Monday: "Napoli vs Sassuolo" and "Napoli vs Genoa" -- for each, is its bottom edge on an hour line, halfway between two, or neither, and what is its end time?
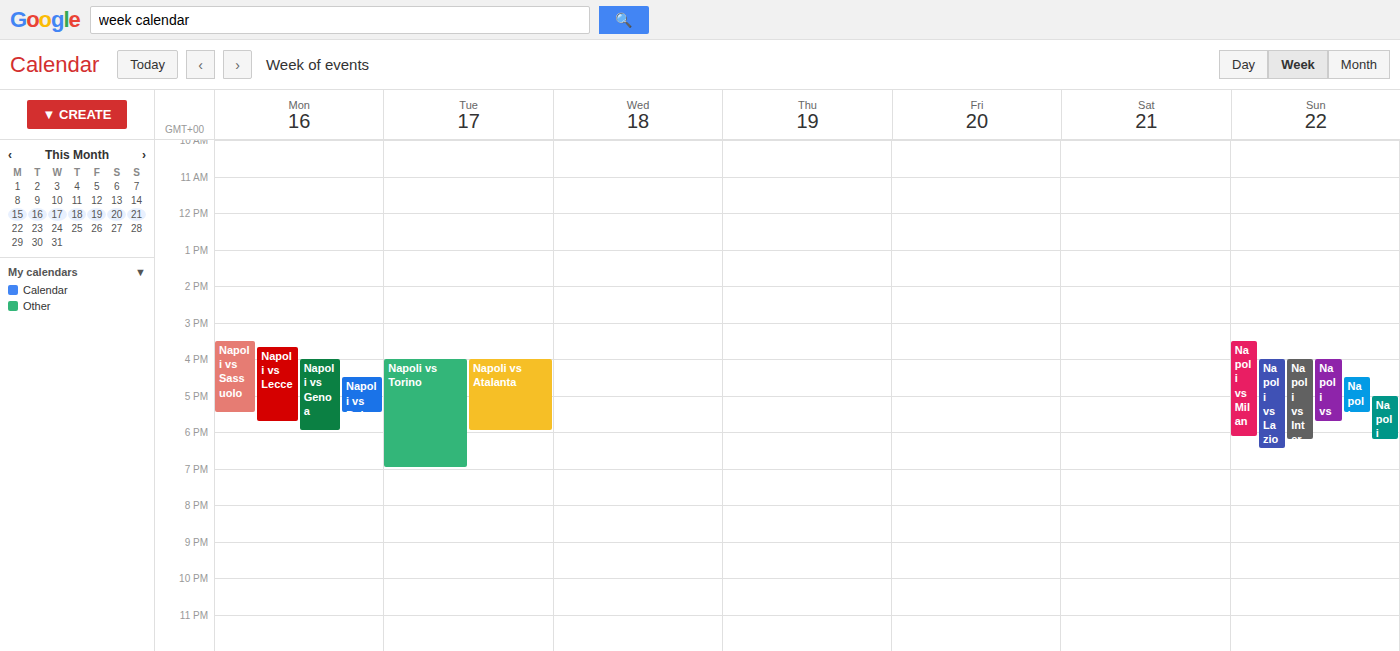
"Napoli vs Sassuolo": 5:30 PM, halfway between the 5 PM and 6 PM lines. "Napoli vs Genoa": 6:00 PM, exactly on the 6 PM line.